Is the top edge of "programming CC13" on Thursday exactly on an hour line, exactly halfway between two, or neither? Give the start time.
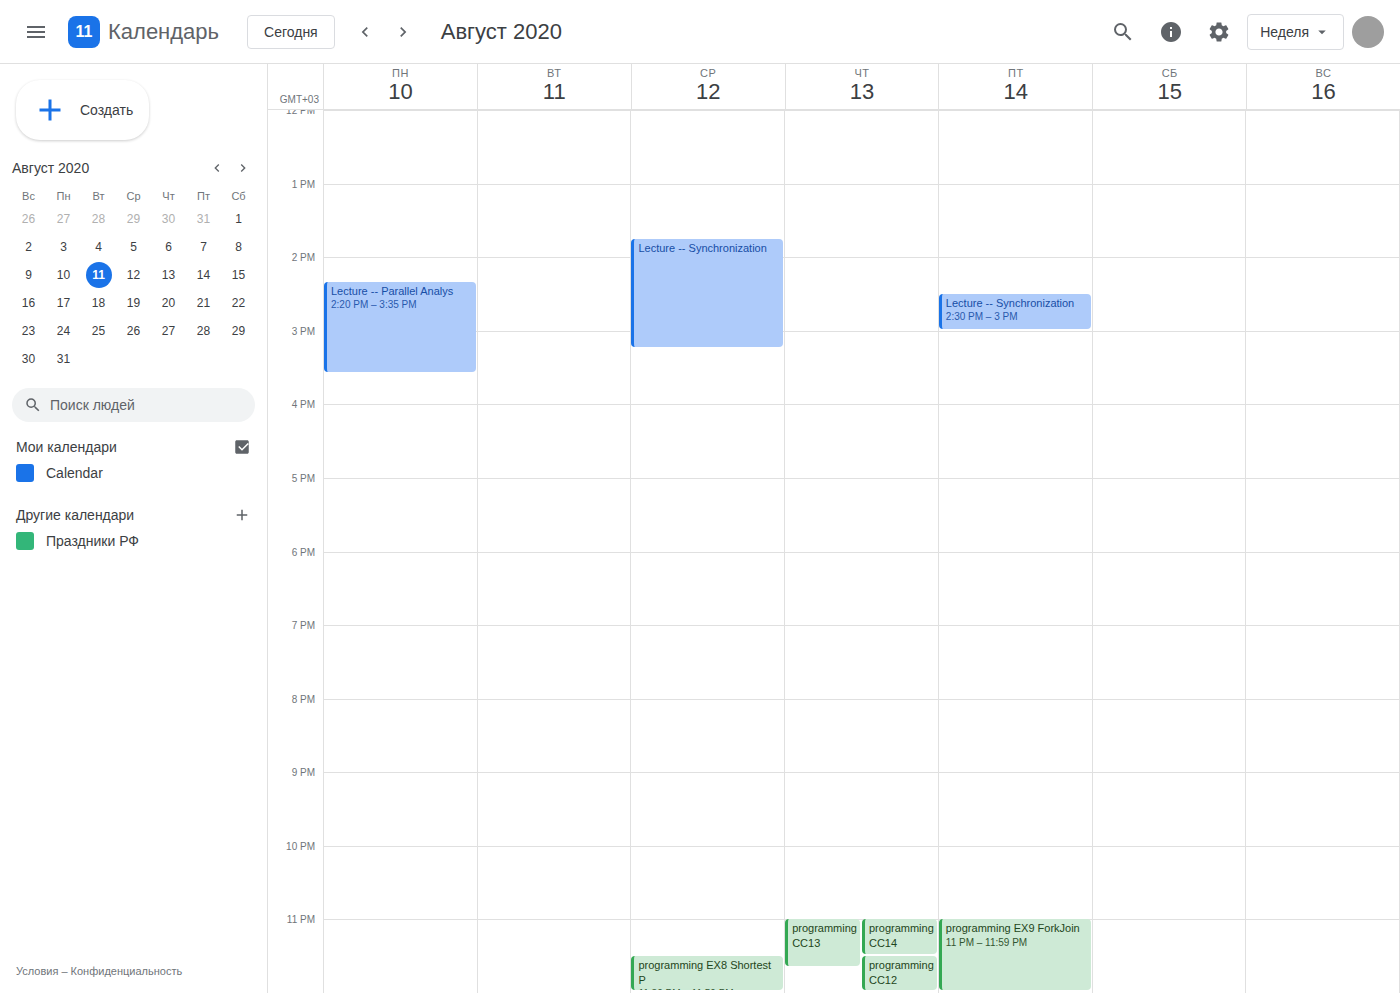
11:00 PM -- exactly on the 11 PM line.